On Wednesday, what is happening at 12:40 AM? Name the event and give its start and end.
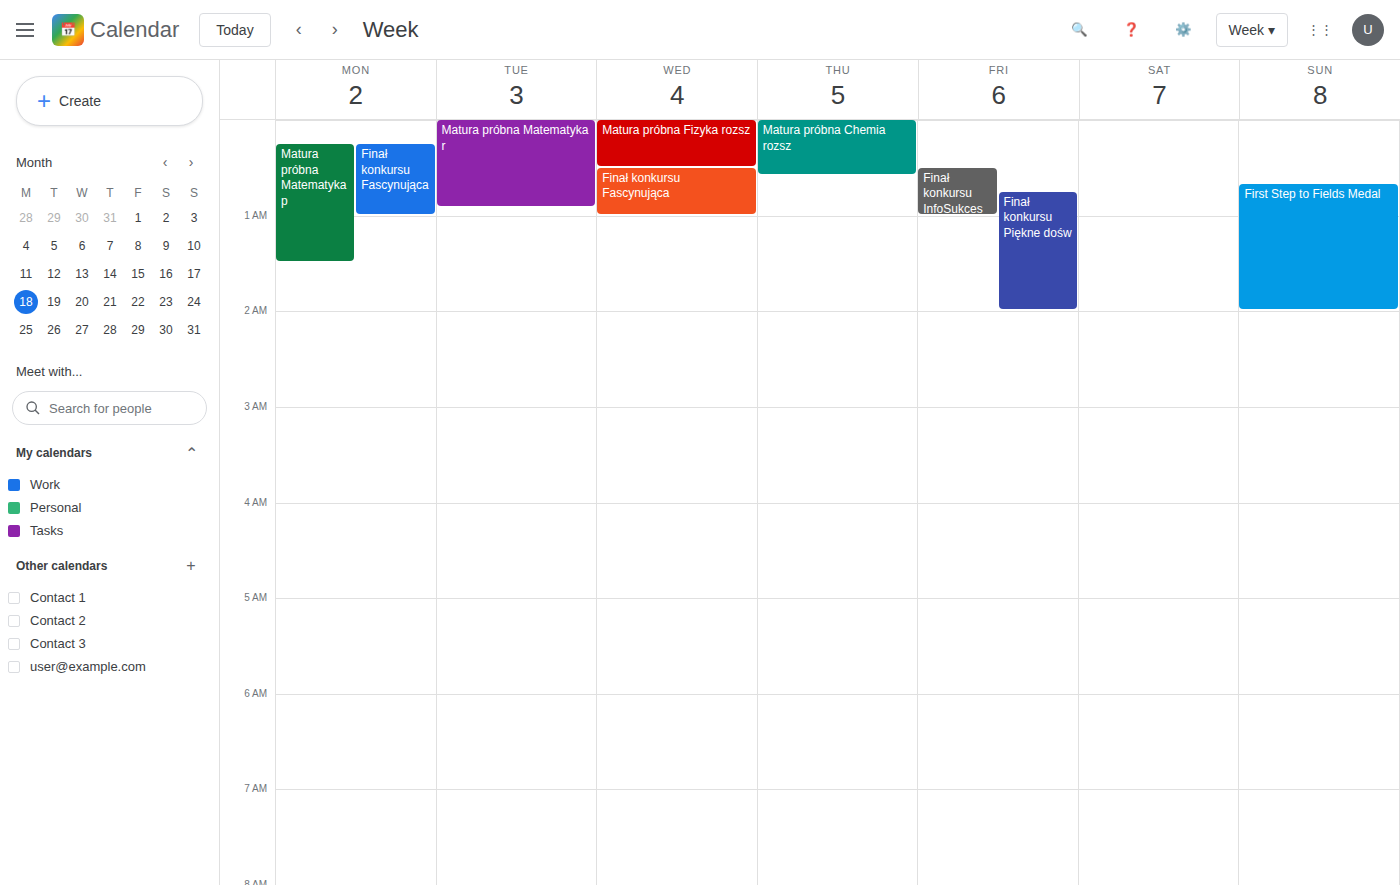
"Finał konkursu Fascynująca", 12:30 AM to 1:00 AM